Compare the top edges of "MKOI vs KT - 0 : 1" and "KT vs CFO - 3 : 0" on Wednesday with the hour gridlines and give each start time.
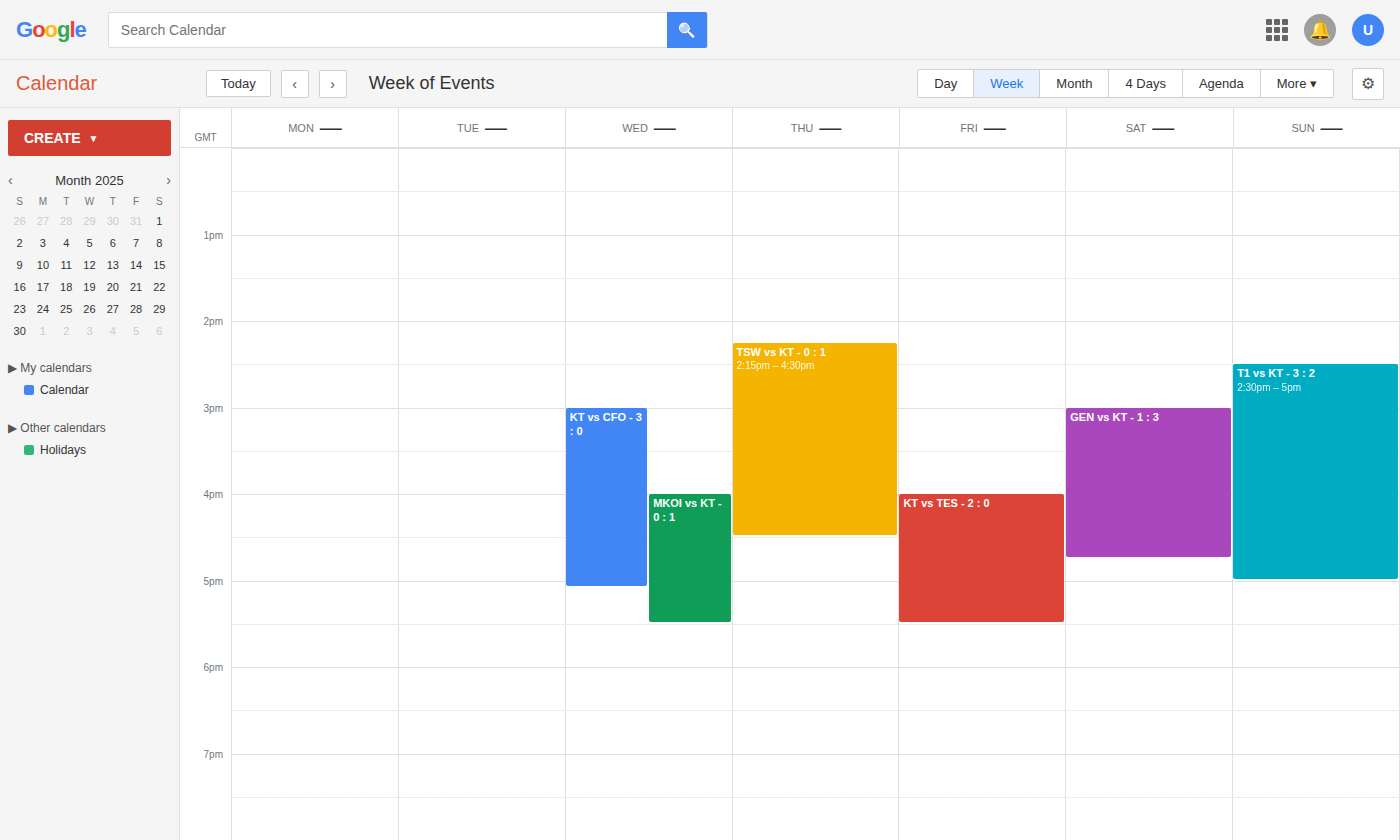
"MKOI vs KT - 0 : 1": 4:00 PM, exactly on the 4 PM line. "KT vs CFO - 3 : 0": 3:00 PM, exactly on the 3 PM line.